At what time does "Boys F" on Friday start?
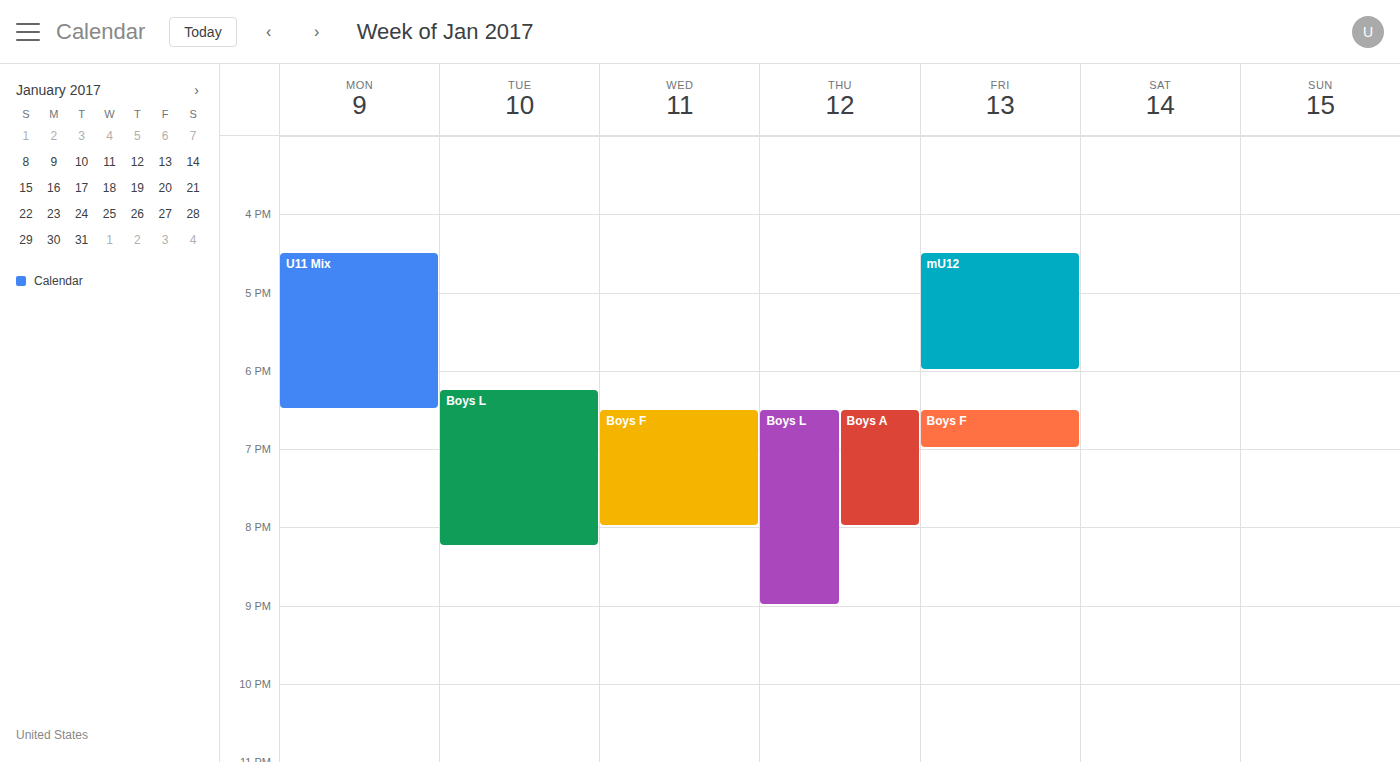
6:30 PM